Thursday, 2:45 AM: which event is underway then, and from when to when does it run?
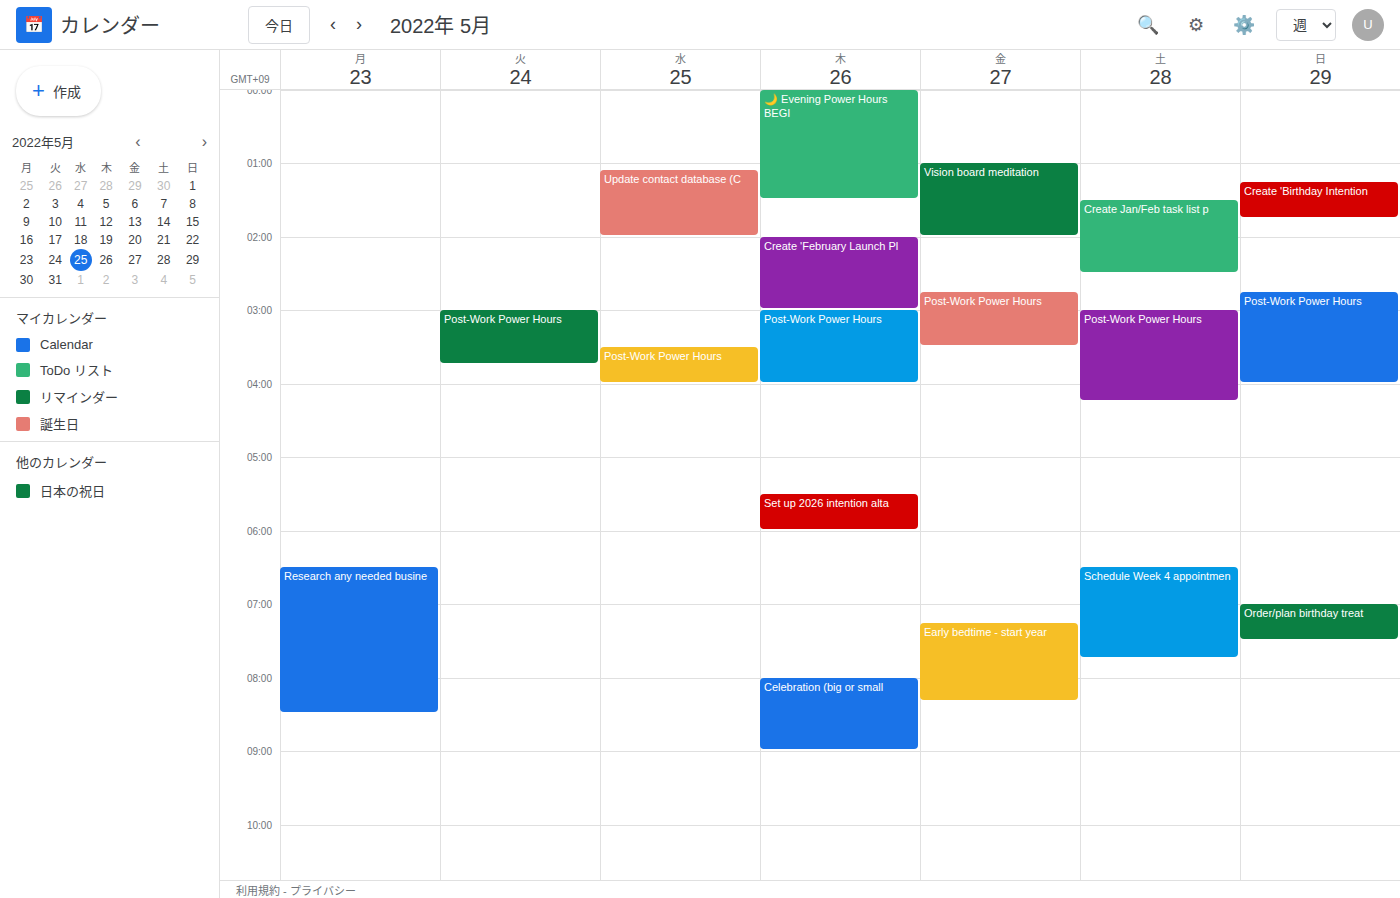
"Create 'February Launch Pl", 2:00 AM to 3:00 AM